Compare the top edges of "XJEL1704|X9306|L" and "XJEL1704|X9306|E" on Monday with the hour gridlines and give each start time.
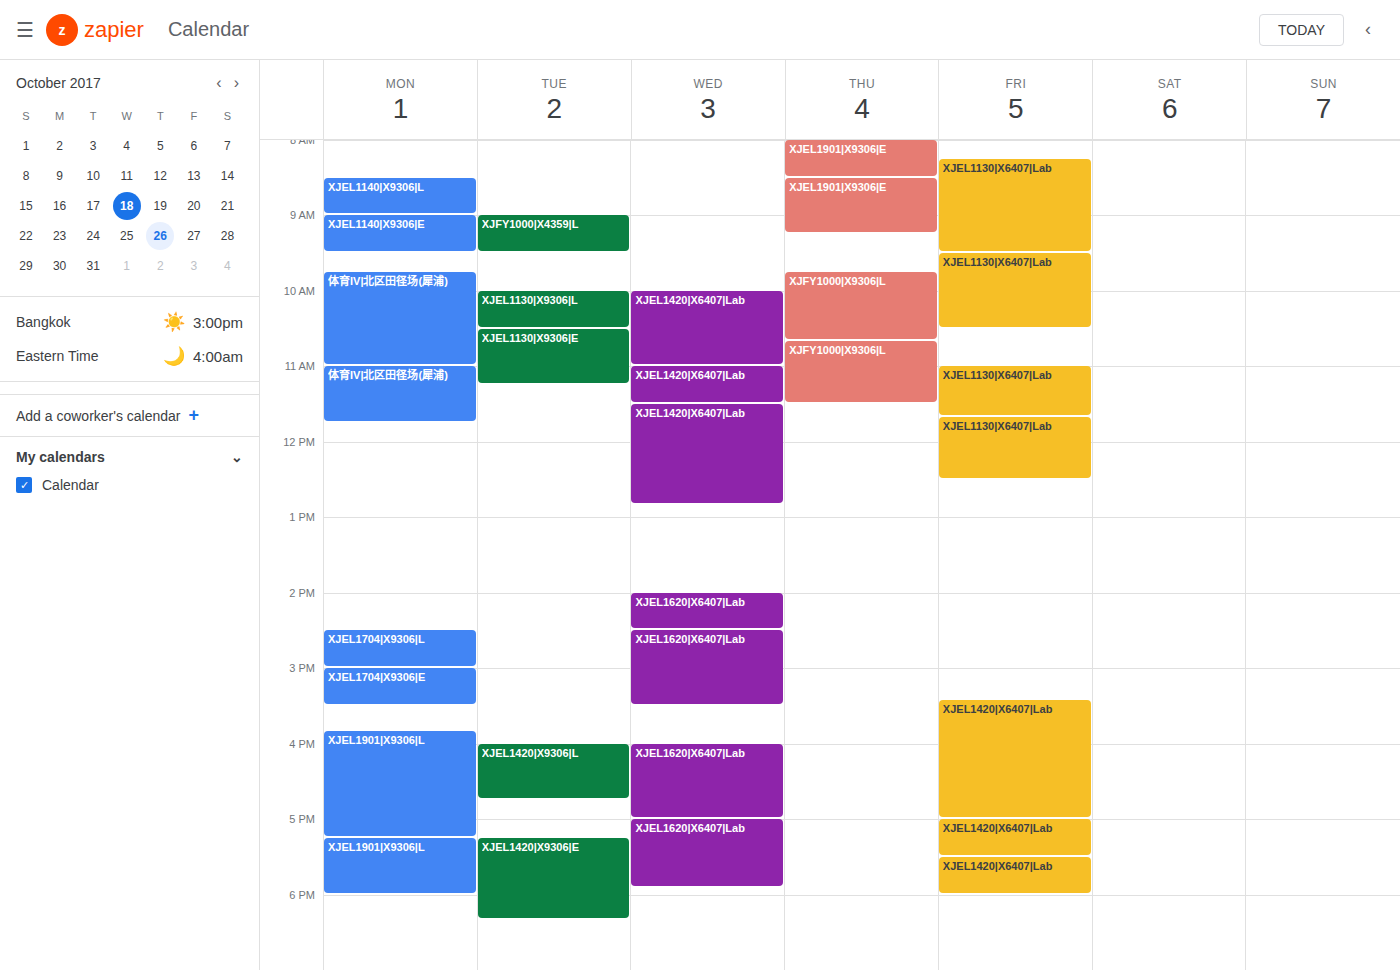
"XJEL1704|X9306|L": 2:30 PM, halfway between the 2 PM and 3 PM lines. "XJEL1704|X9306|E": 3:00 PM, exactly on the 3 PM line.